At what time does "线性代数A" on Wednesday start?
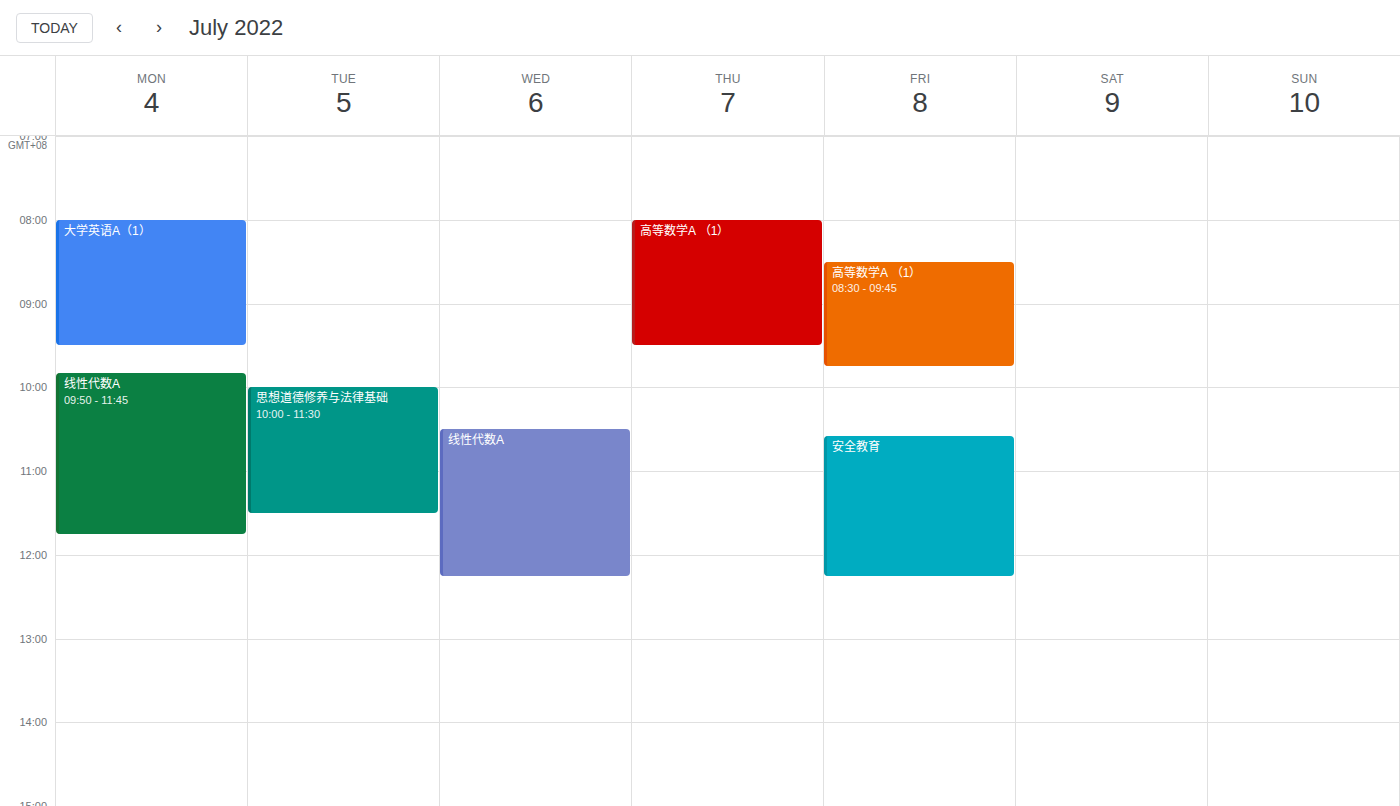
10:30 AM